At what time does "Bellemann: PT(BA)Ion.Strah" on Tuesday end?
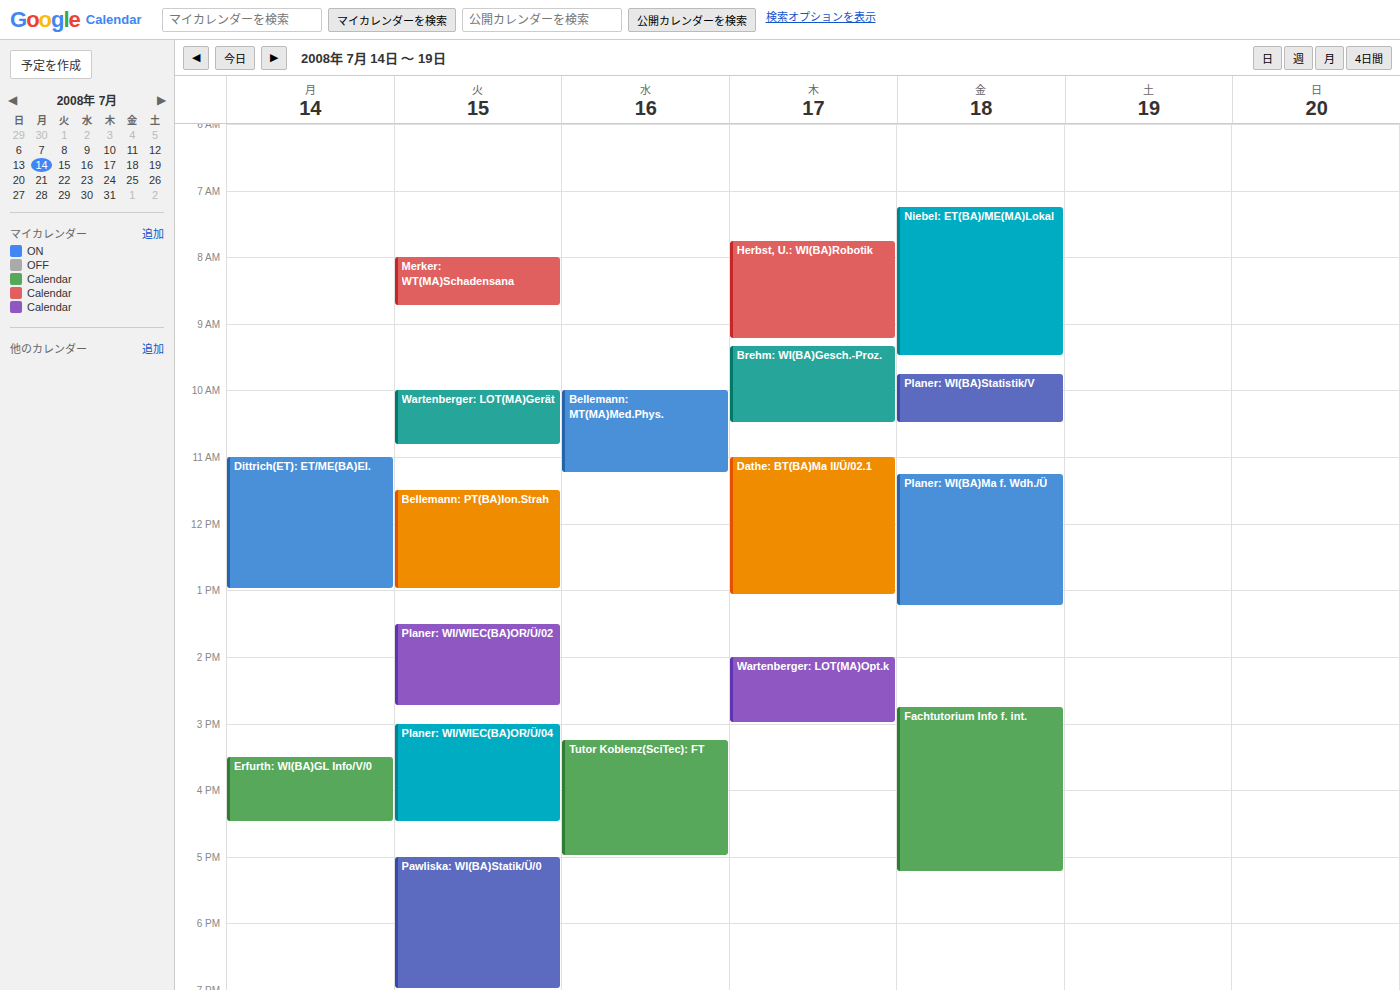
1:00 PM